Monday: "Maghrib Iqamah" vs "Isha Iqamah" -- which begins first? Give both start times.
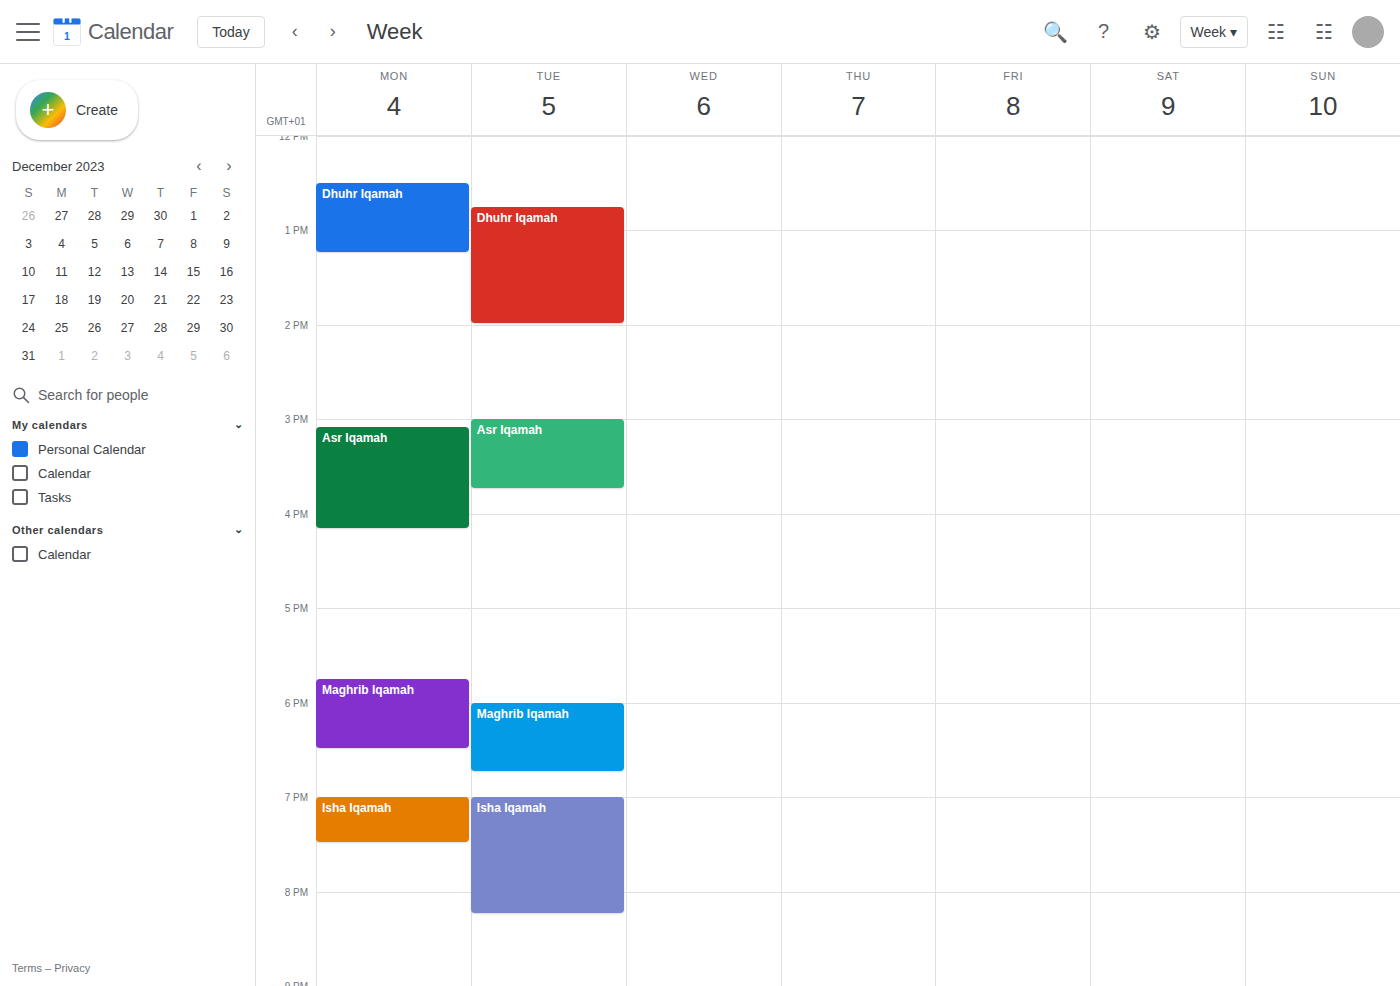
"Maghrib Iqamah" 5:45 PM; "Isha Iqamah" 7:00 PM.